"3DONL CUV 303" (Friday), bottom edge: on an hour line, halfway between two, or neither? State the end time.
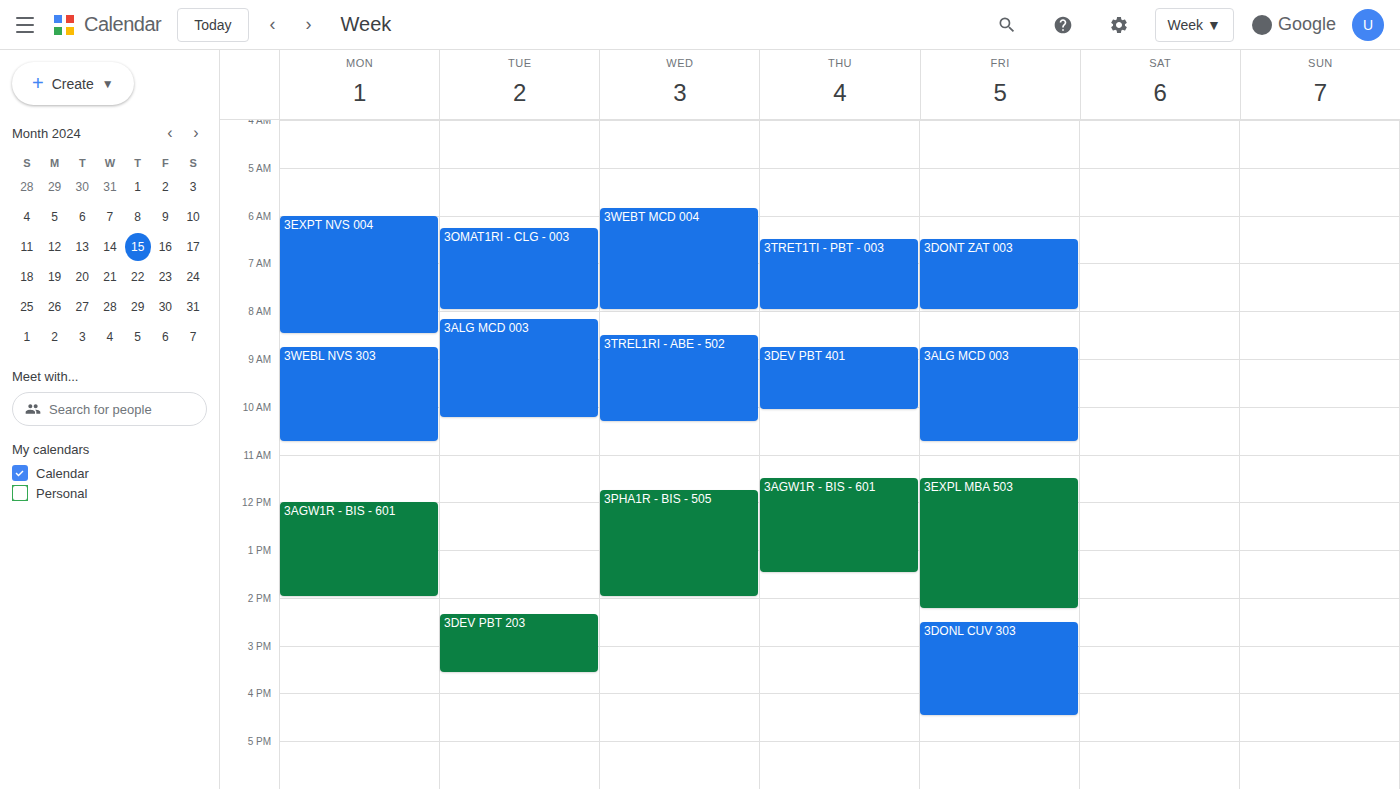
4:30 PM -- halfway between the 4 PM and 5 PM lines.